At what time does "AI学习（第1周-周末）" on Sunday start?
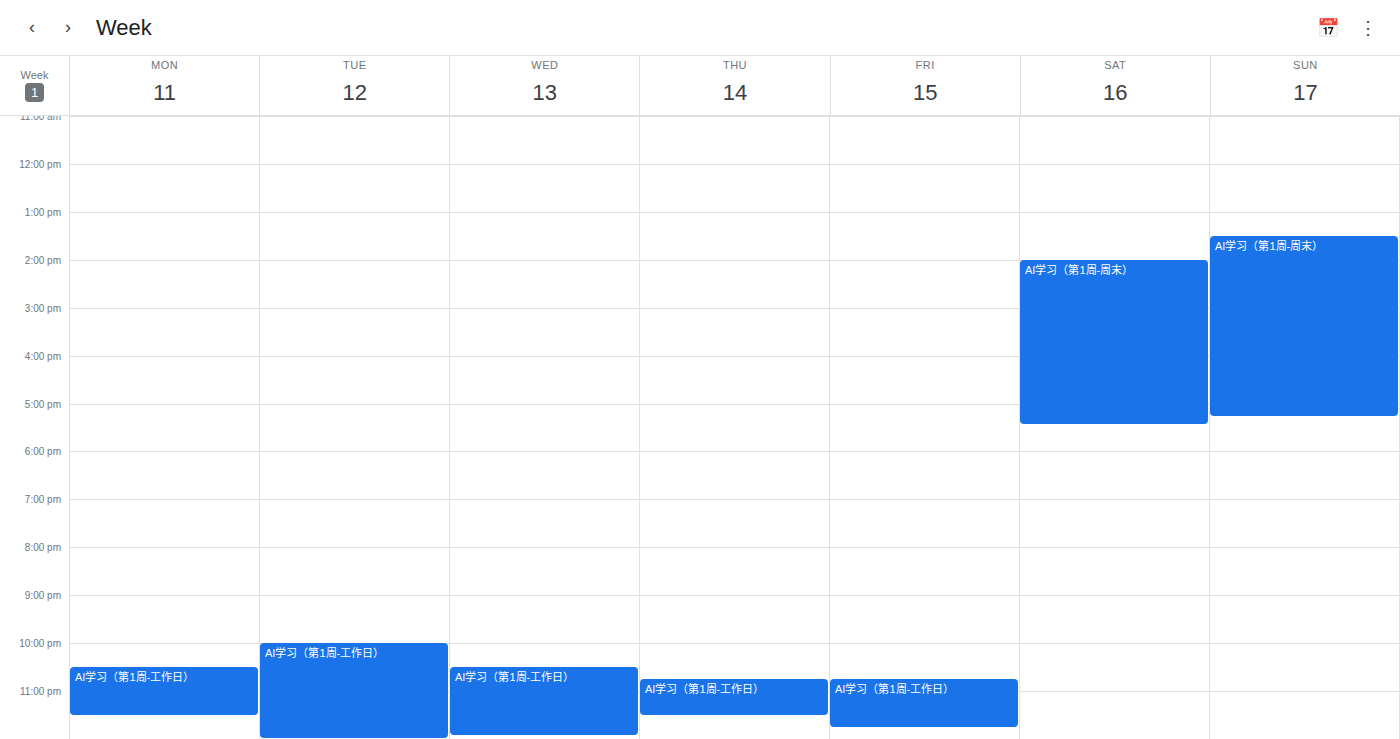
1:30 PM